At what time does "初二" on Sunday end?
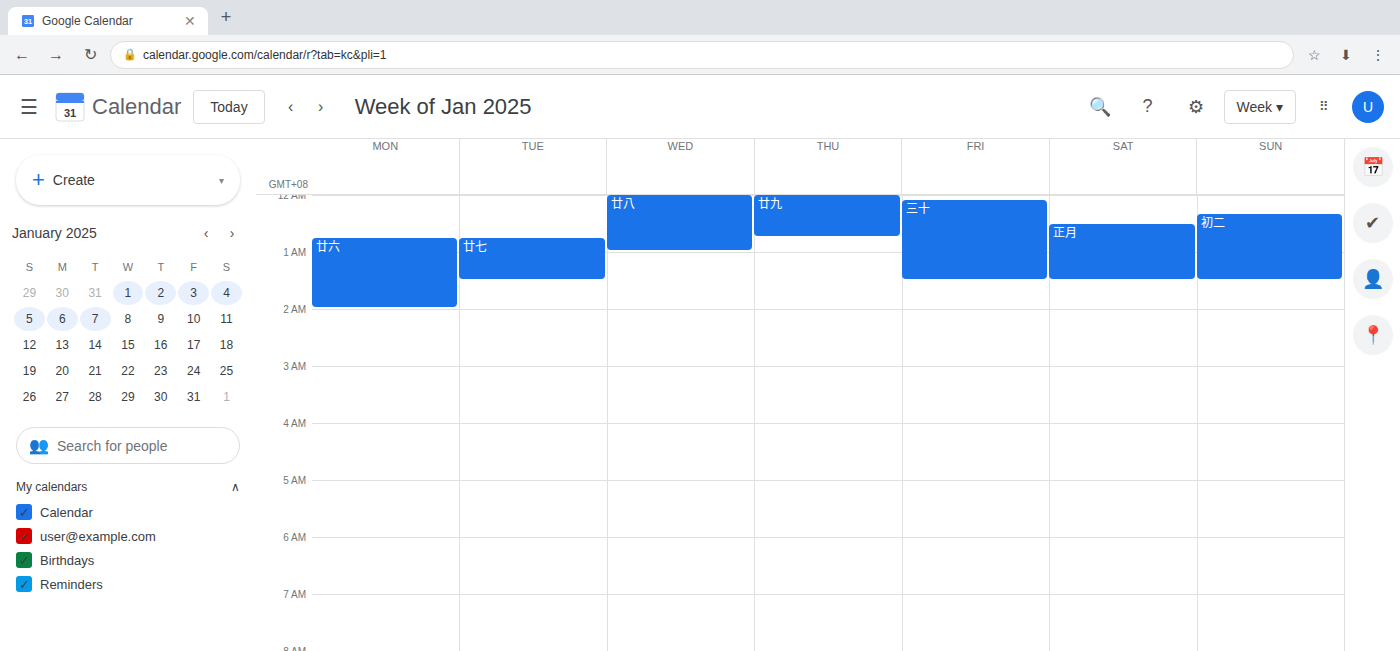
1:30 AM